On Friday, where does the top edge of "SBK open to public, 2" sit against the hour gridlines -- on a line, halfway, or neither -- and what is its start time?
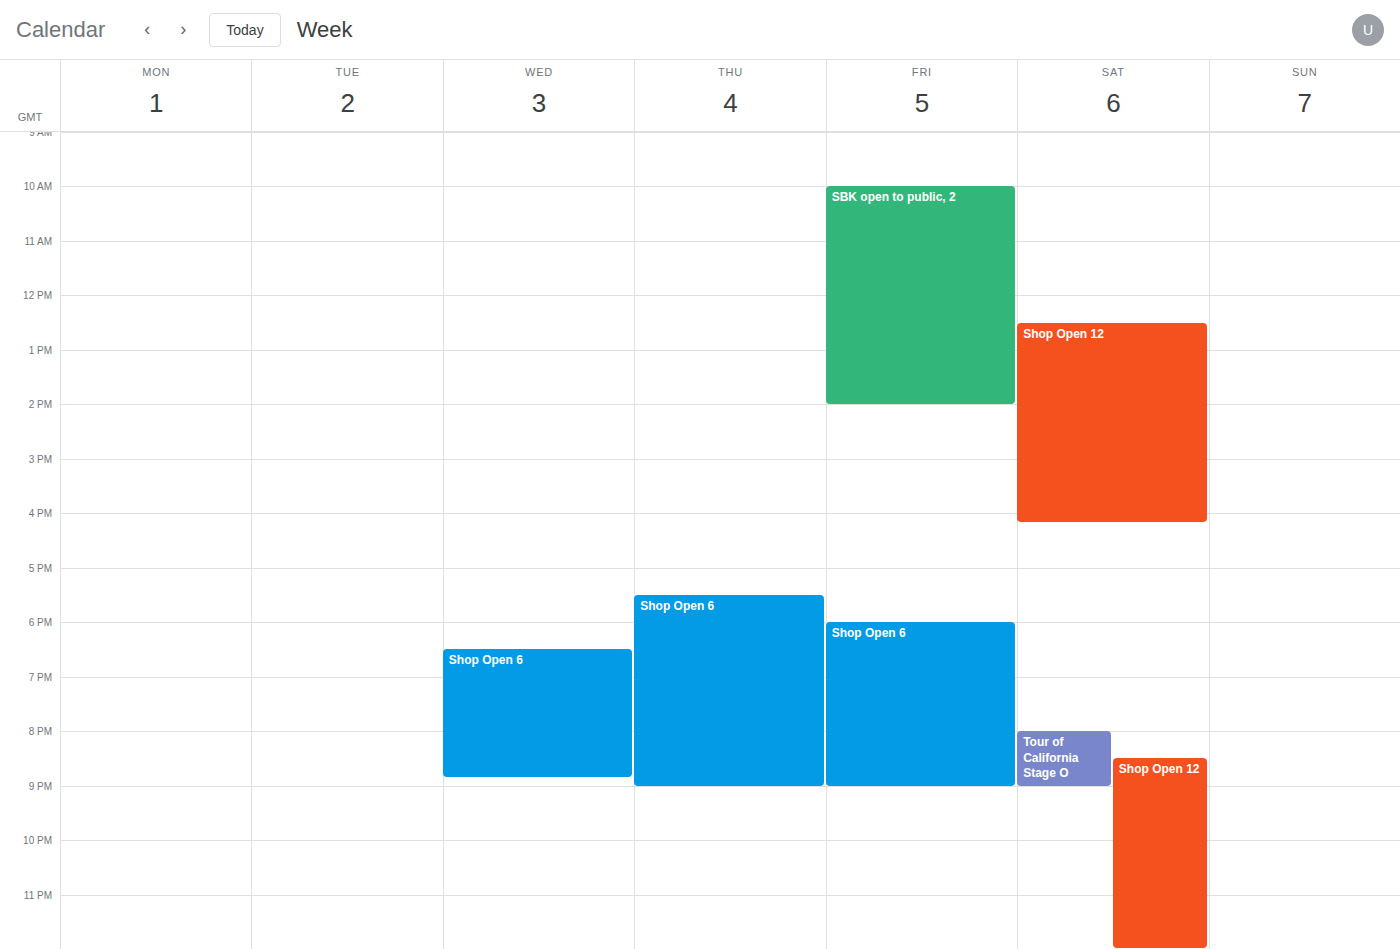
10:00 AM -- exactly on the 10 AM line.